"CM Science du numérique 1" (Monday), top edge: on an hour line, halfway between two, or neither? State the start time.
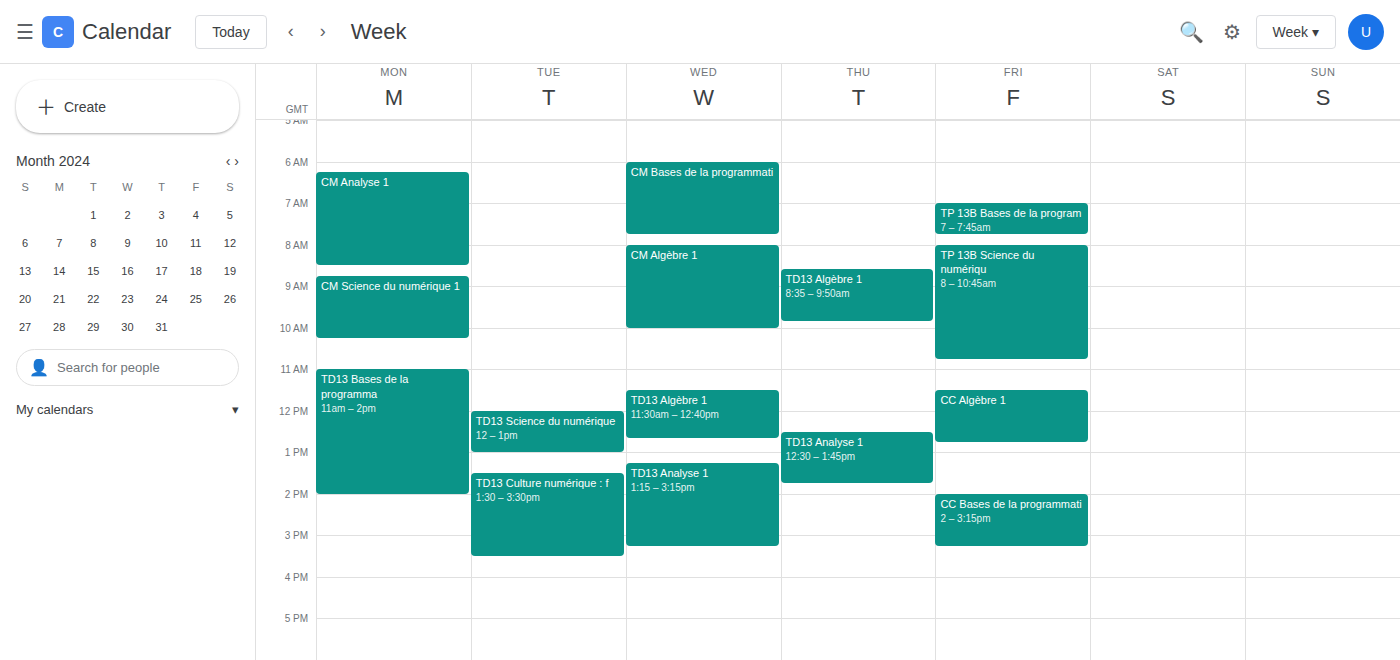
8:45 AM -- neither: three quarters of the way from the 8 AM line to the 9 AM line.